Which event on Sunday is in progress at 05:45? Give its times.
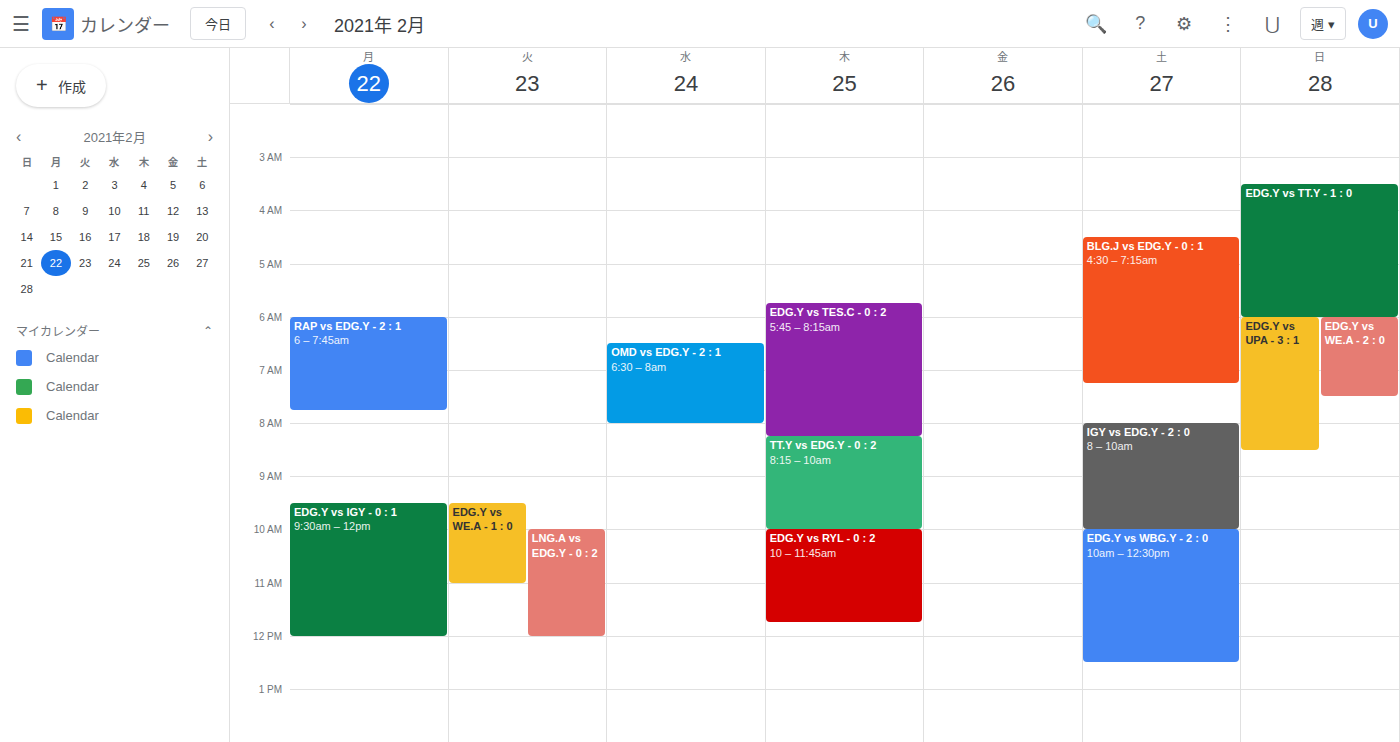
"EDG.Y vs TT.Y - 1 : 0", 03:30 to 06:00